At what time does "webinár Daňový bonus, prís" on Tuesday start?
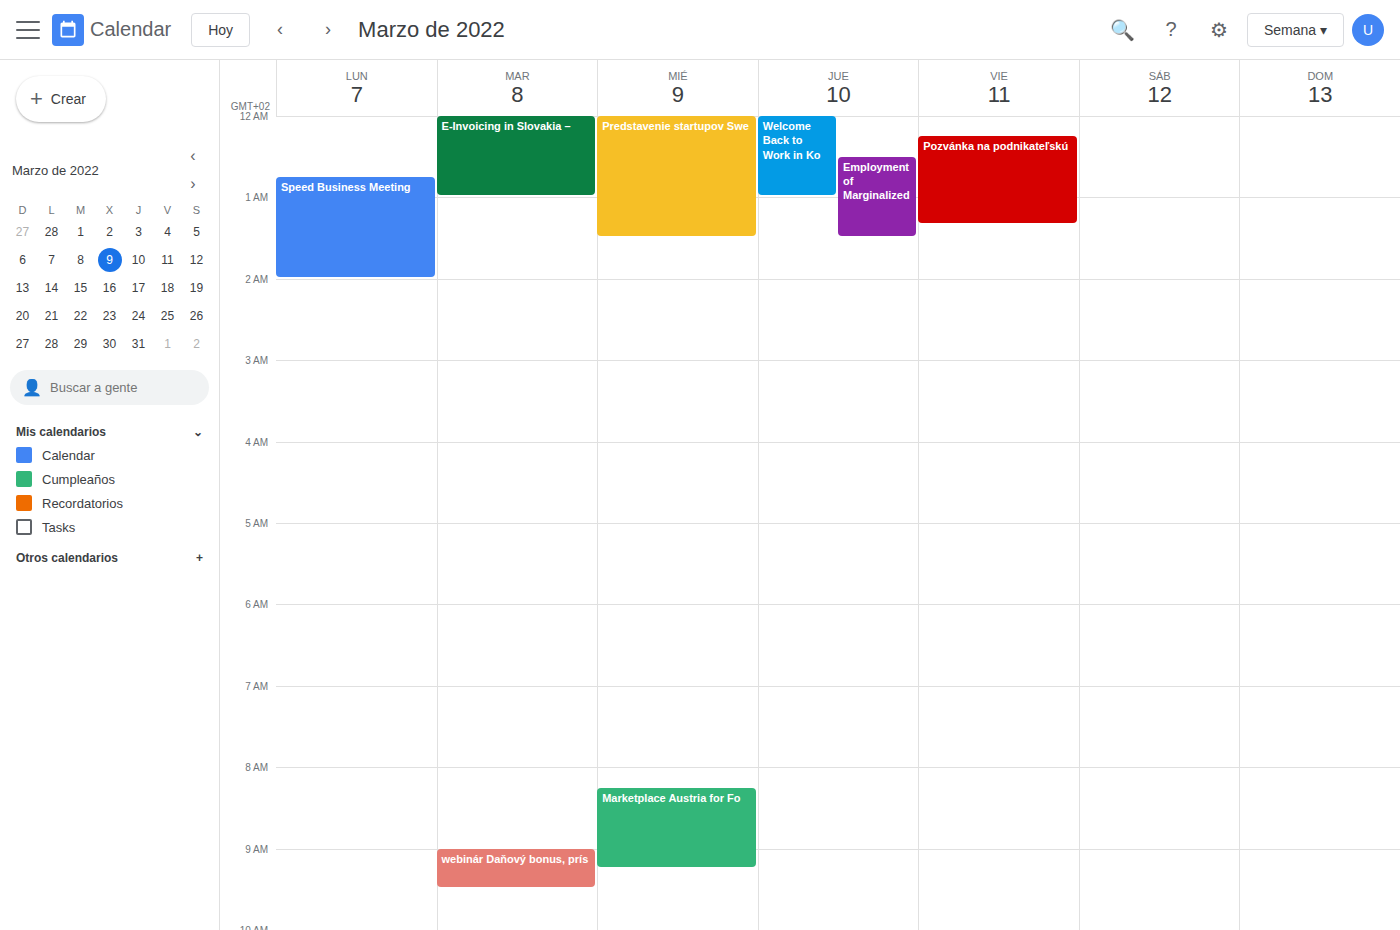
9:00 AM